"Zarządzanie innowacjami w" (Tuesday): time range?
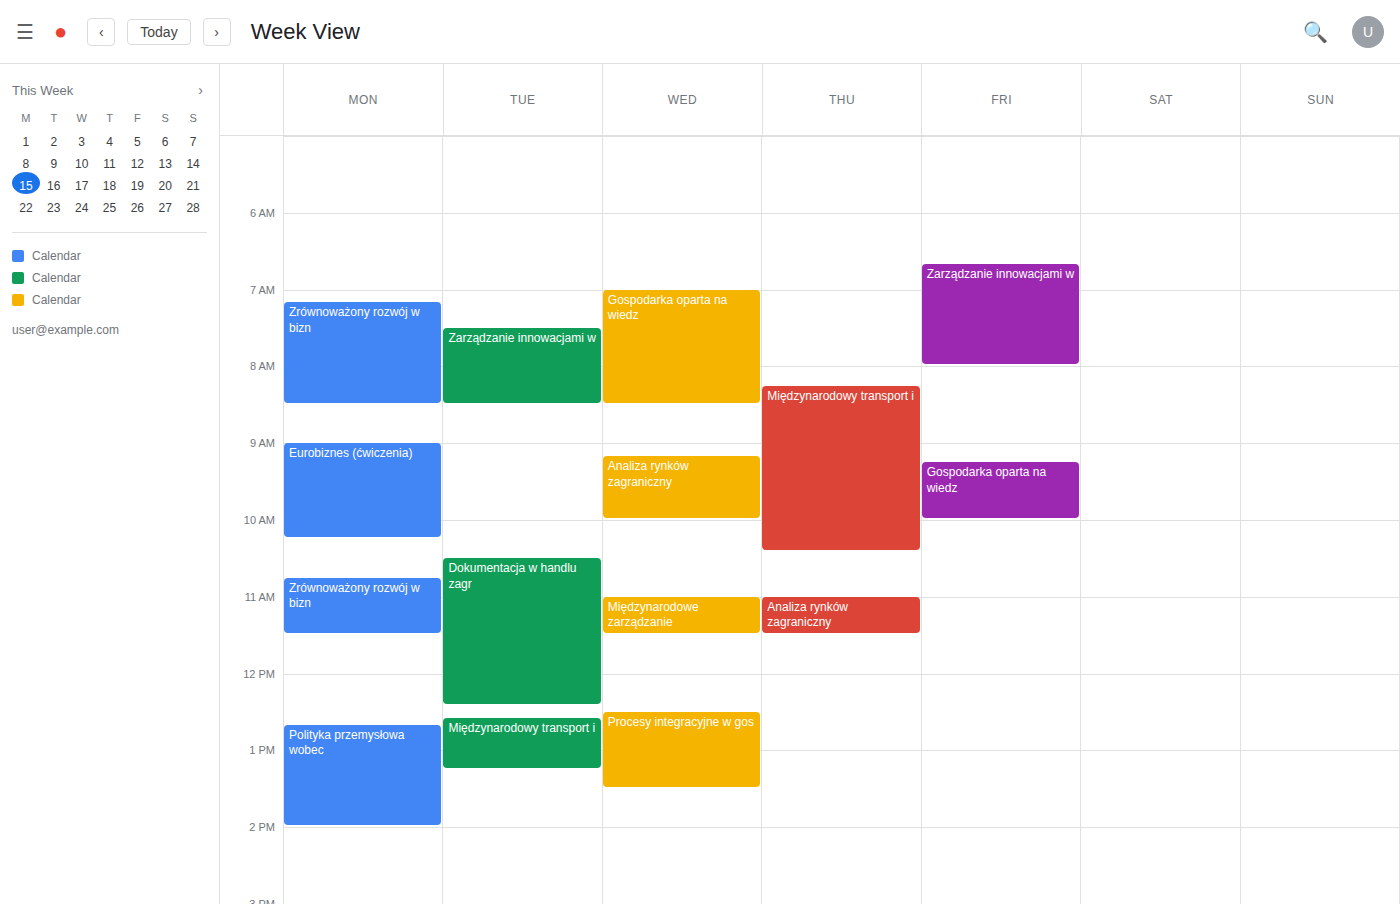
7:30 AM to 8:30 AM